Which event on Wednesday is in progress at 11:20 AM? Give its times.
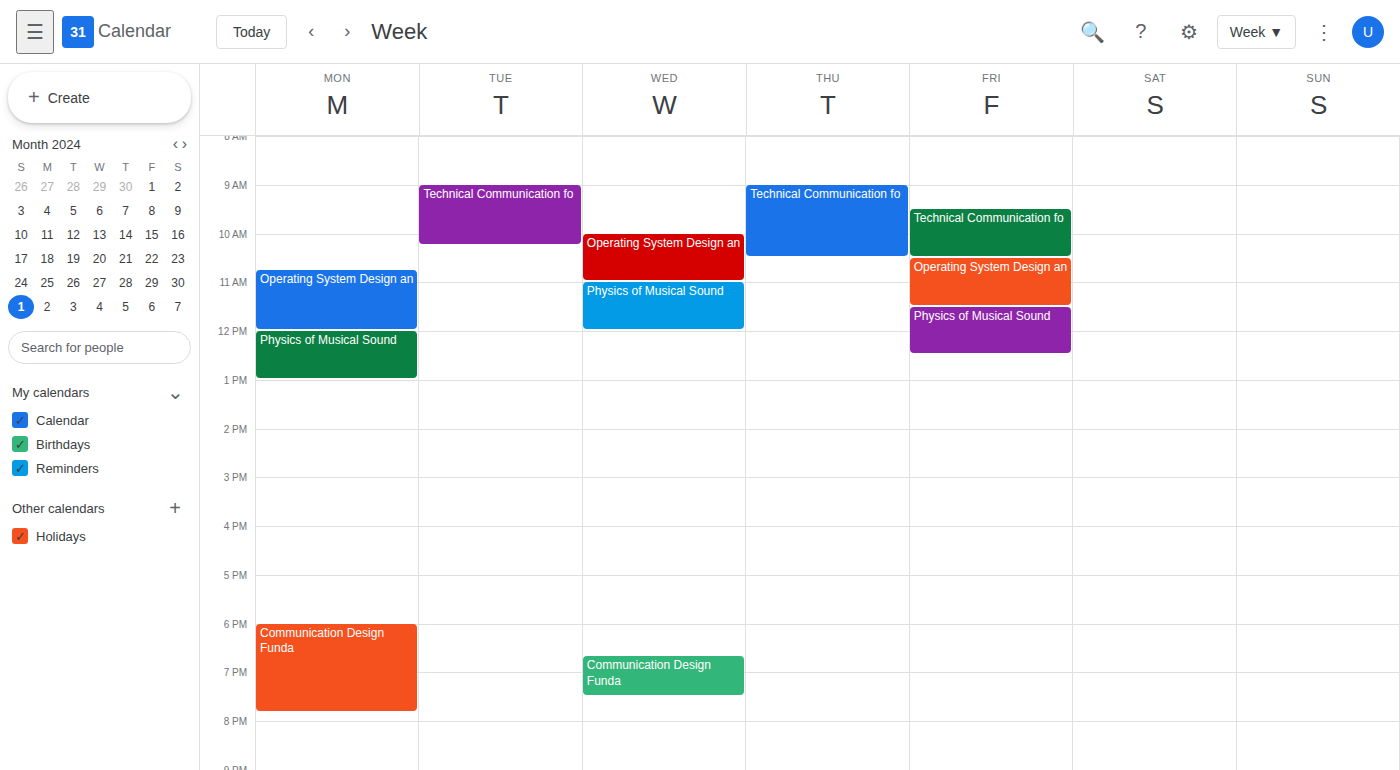
"Physics of Musical Sound", 11:00 AM to 12:00 PM